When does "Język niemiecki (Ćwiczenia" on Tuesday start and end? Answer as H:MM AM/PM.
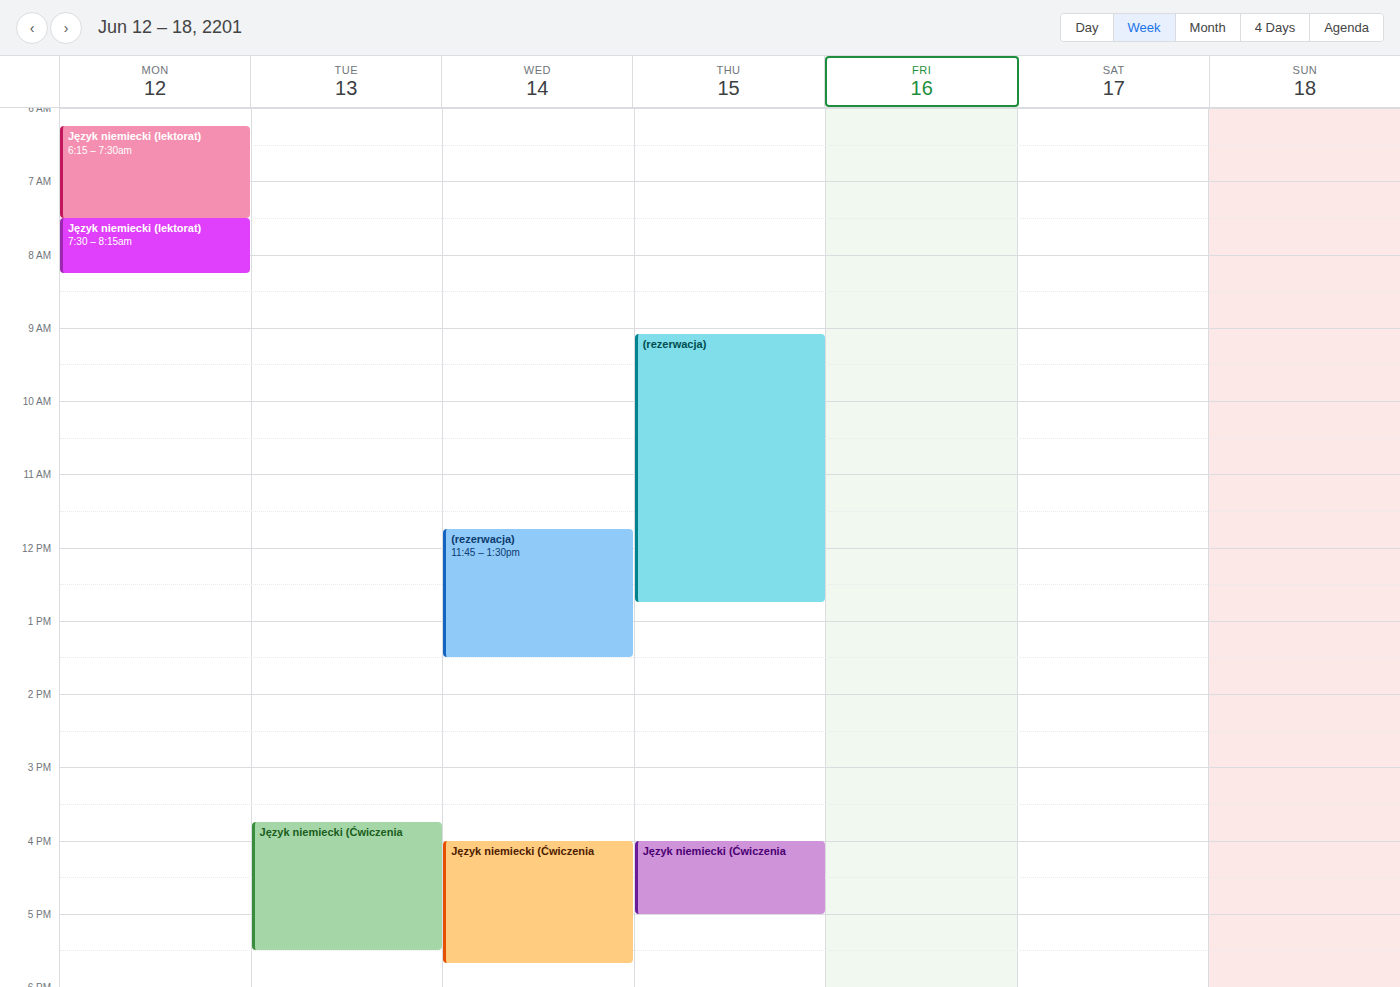
3:45 PM to 5:30 PM